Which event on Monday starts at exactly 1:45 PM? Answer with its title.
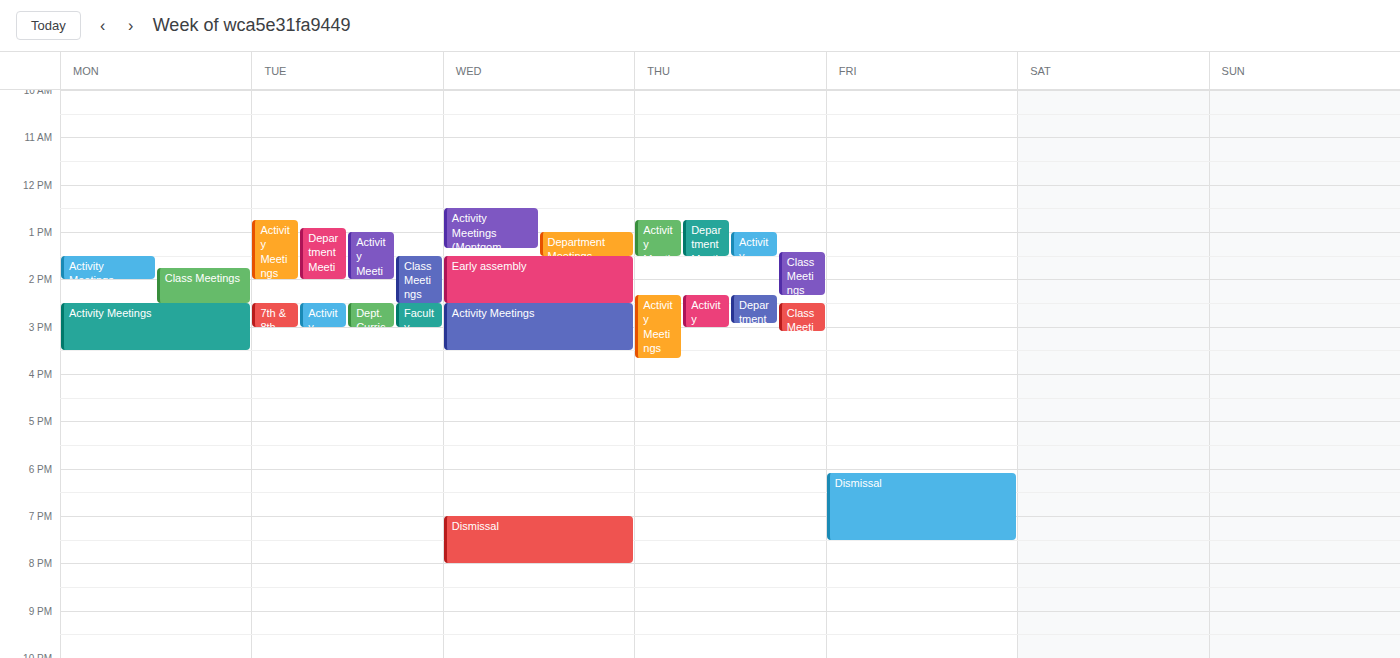
"Class Meetings"